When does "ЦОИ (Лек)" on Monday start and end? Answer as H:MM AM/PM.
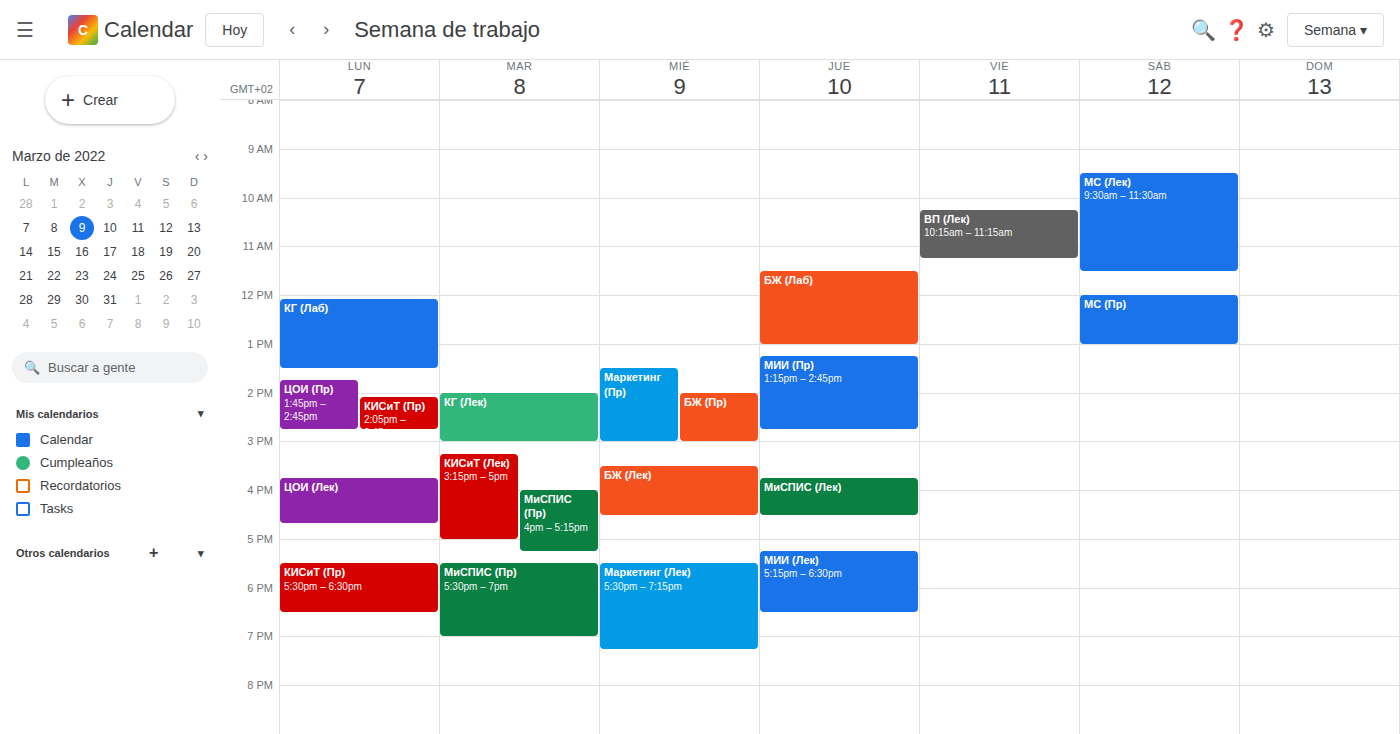
3:45 PM to 4:40 PM